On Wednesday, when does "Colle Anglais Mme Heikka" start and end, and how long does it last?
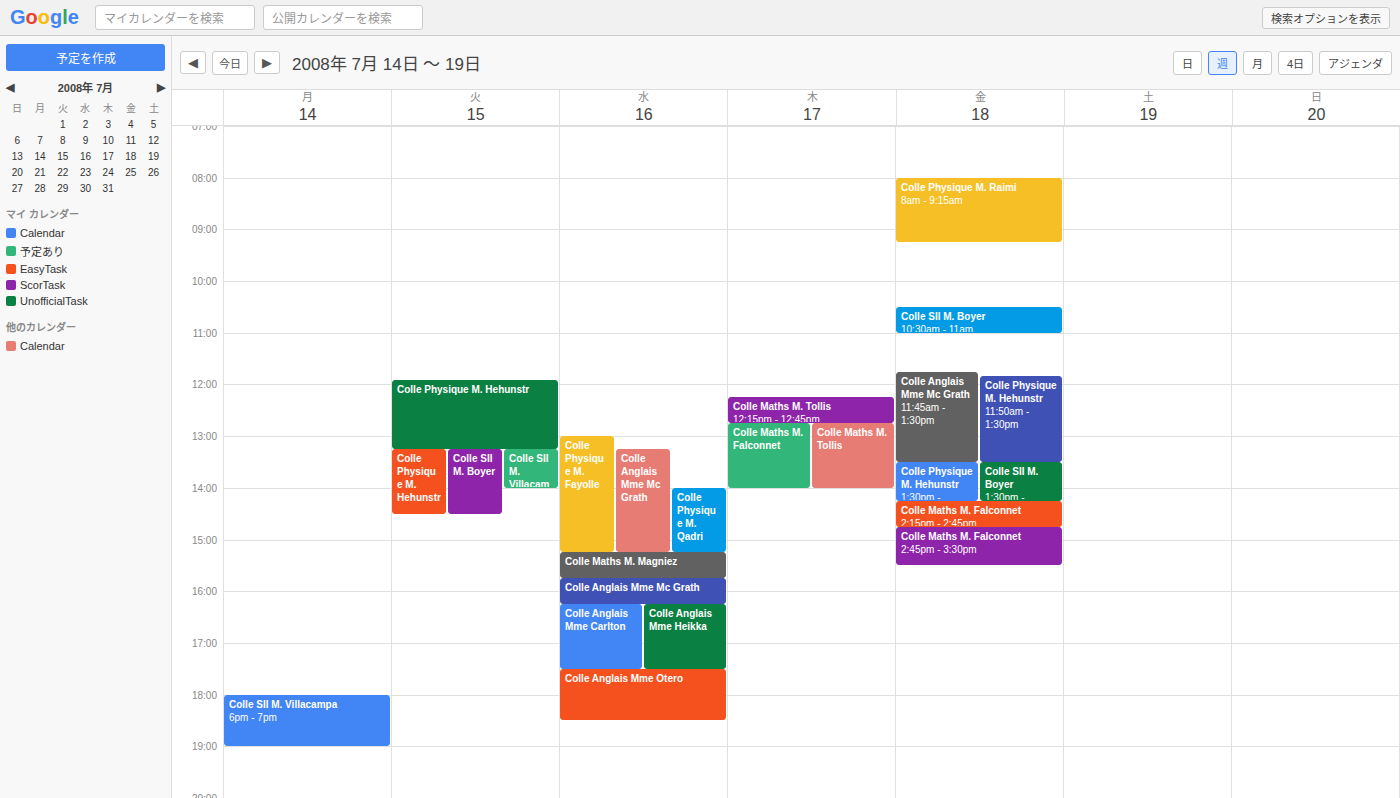
4:15 PM to 5:30 PM, 1 hour 15 minutes